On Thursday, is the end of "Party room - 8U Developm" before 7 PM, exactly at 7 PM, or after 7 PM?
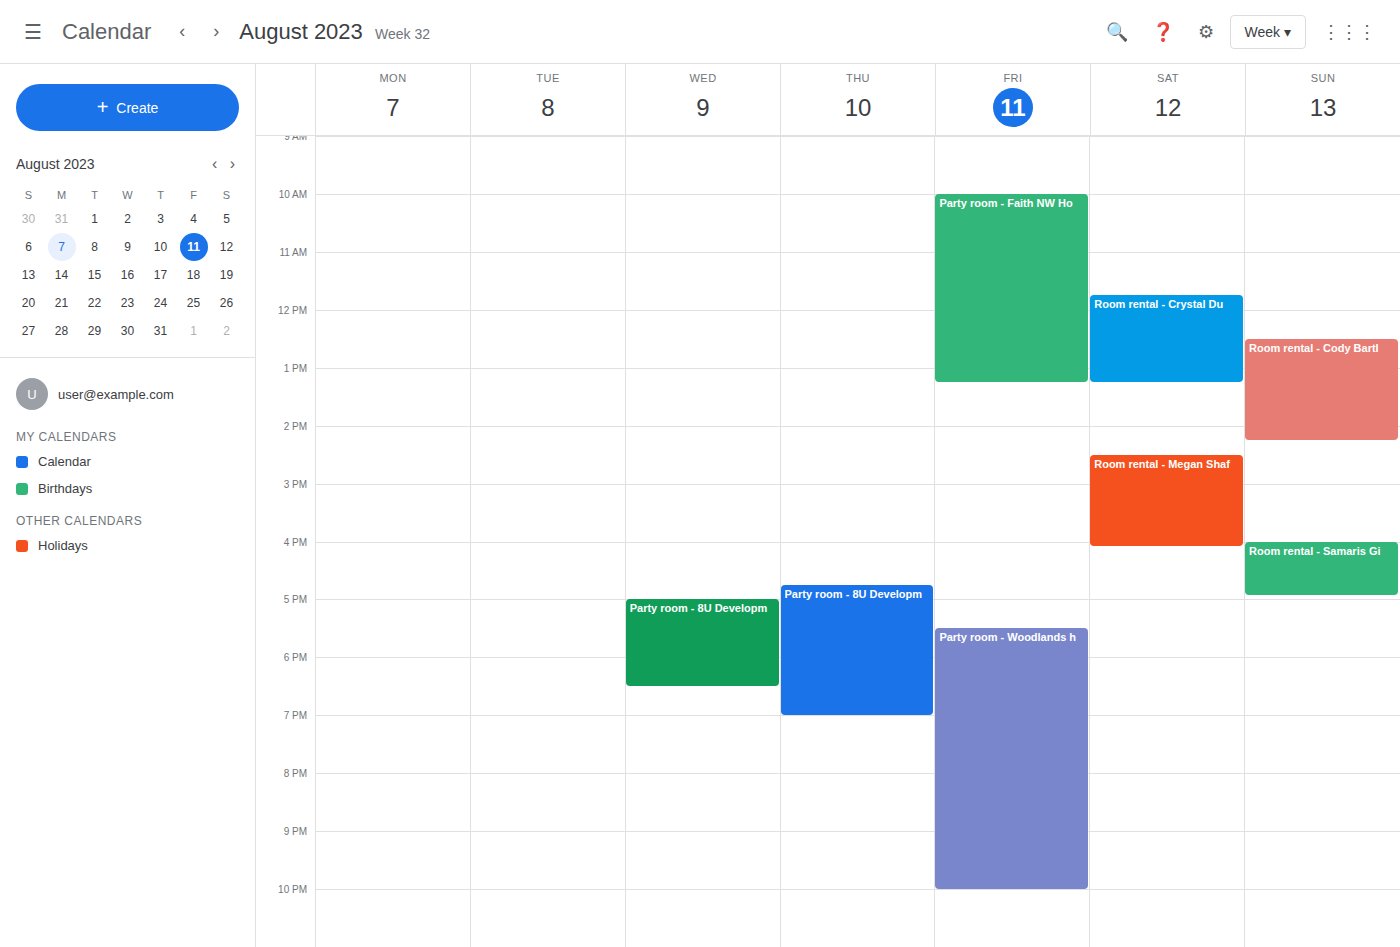
7:00 PM -- exactly at 7 PM, on the 7 PM line.